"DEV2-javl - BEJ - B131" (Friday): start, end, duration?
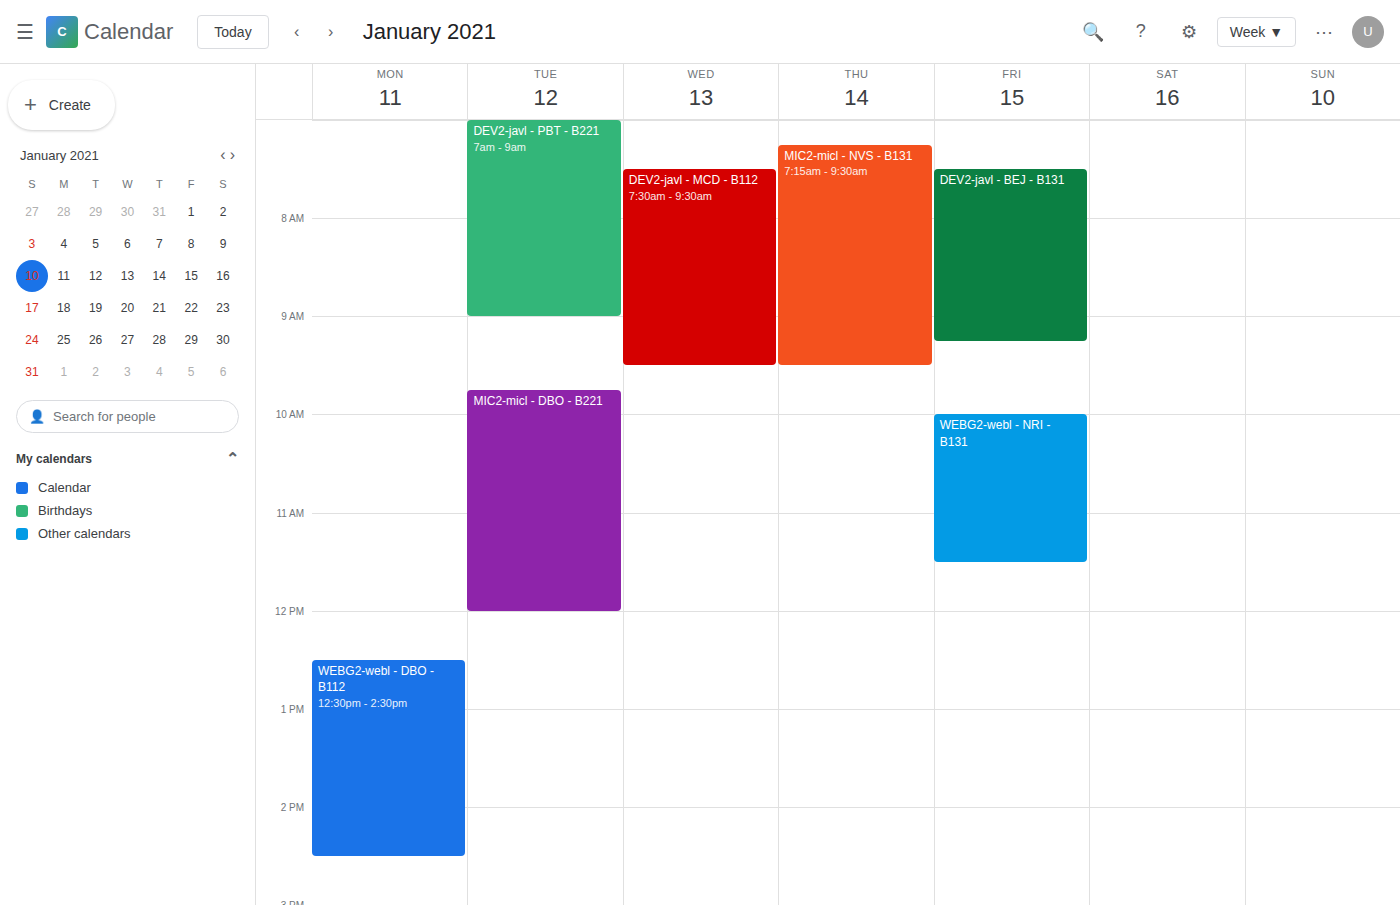
7:30 AM to 9:15 AM, 1 hour 45 minutes